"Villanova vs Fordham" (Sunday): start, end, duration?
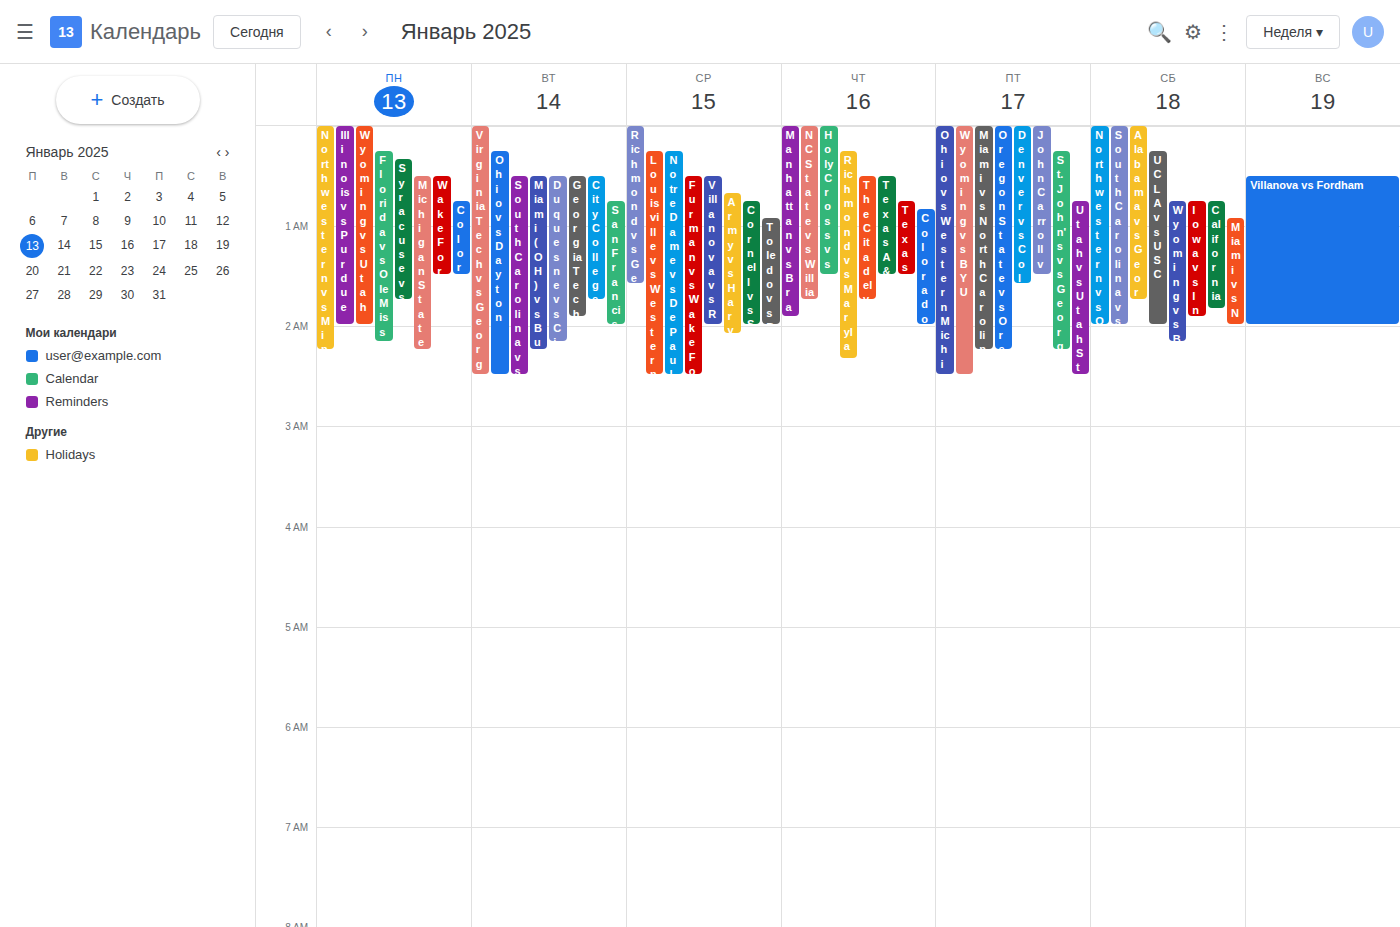
12:30 AM to 2:00 AM, 1 hour 30 minutes